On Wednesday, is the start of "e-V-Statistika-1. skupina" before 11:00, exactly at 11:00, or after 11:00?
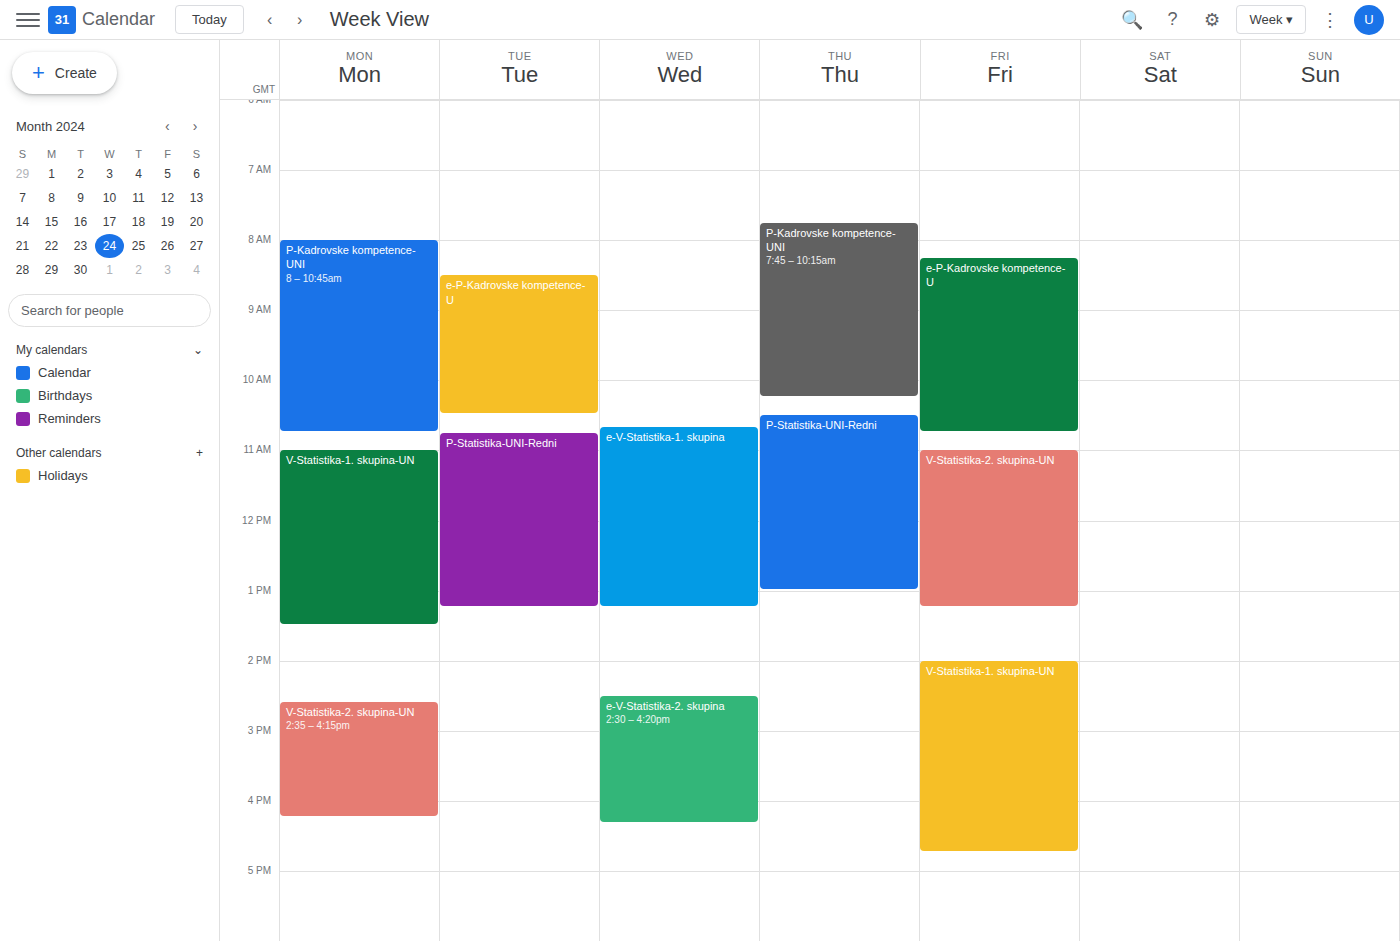
10:40 -- before 11:00, 20 minutes above the 11:00 line.